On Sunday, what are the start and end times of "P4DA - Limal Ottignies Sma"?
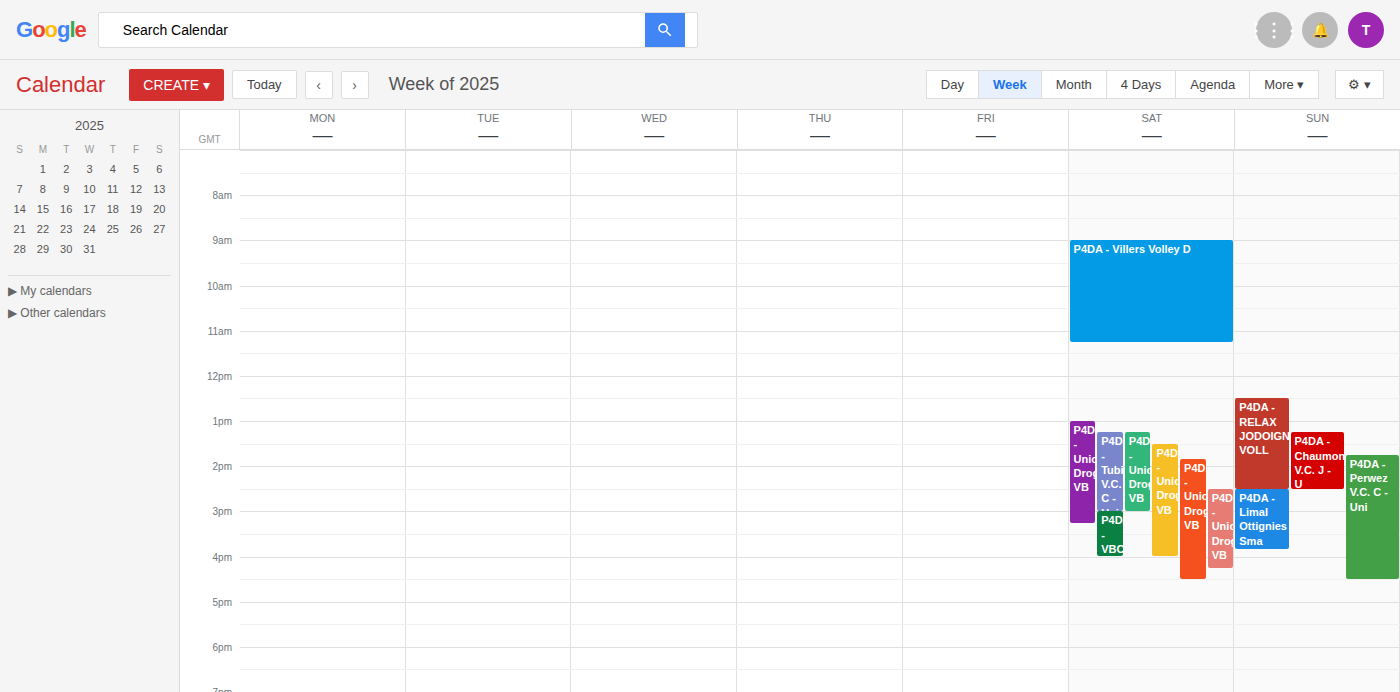
14:30 to 15:50